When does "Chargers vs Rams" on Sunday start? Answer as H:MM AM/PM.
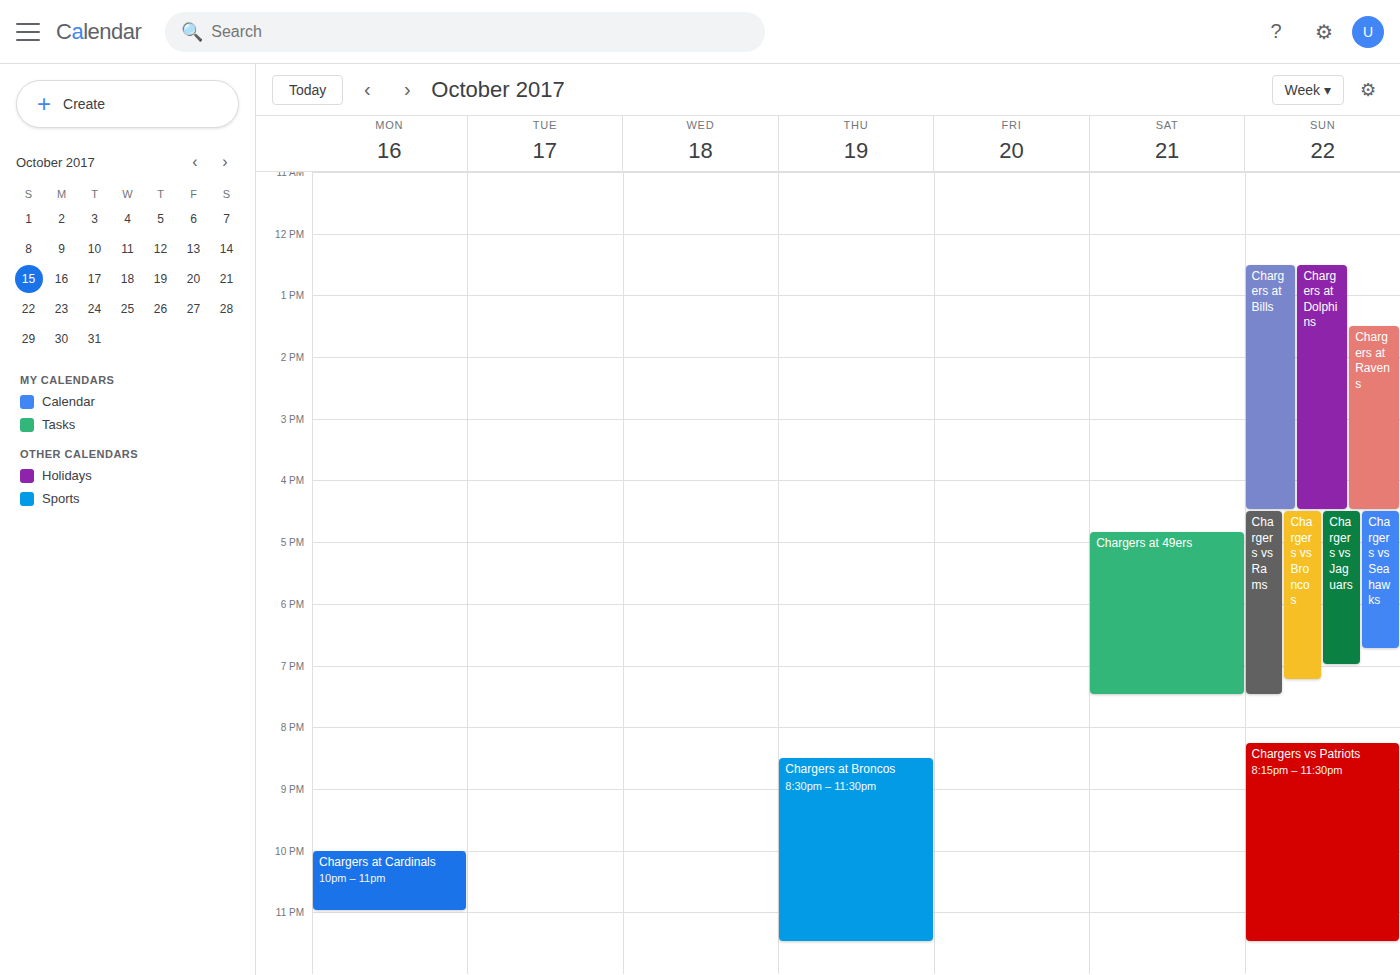
4:30 PM